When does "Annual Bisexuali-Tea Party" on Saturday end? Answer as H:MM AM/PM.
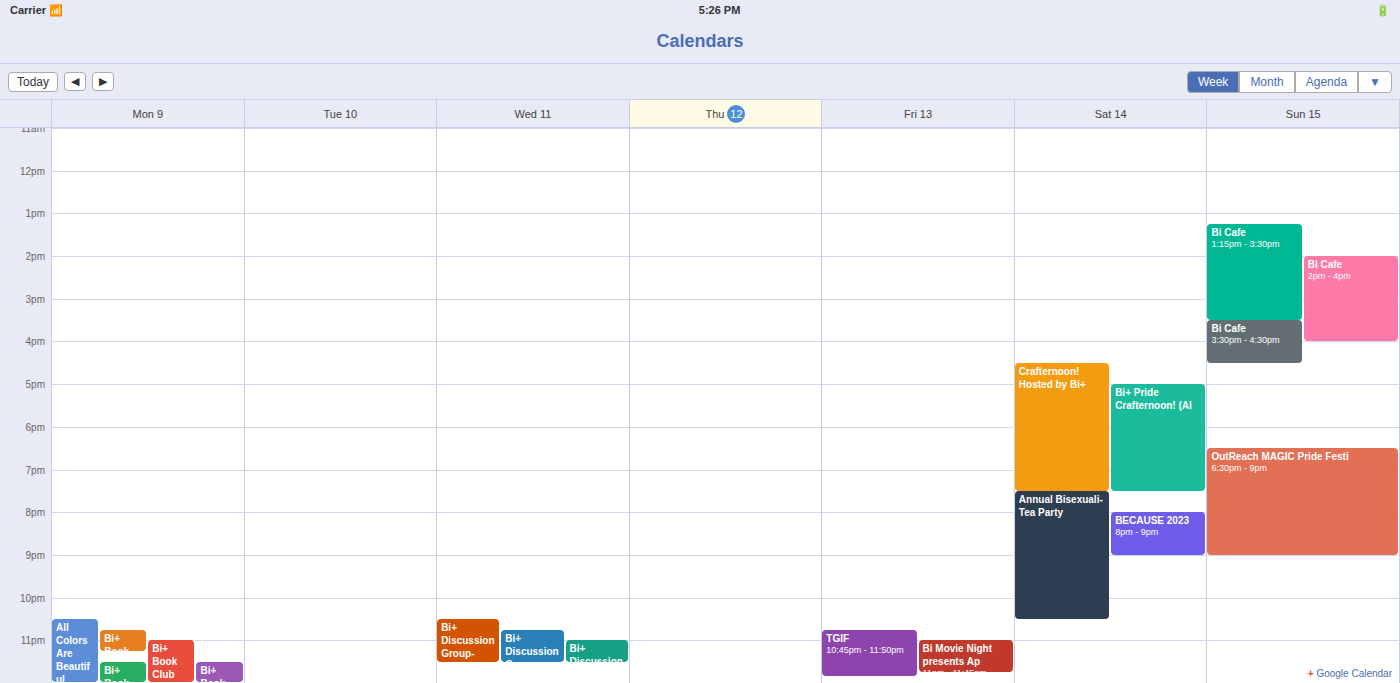
10:30 PM